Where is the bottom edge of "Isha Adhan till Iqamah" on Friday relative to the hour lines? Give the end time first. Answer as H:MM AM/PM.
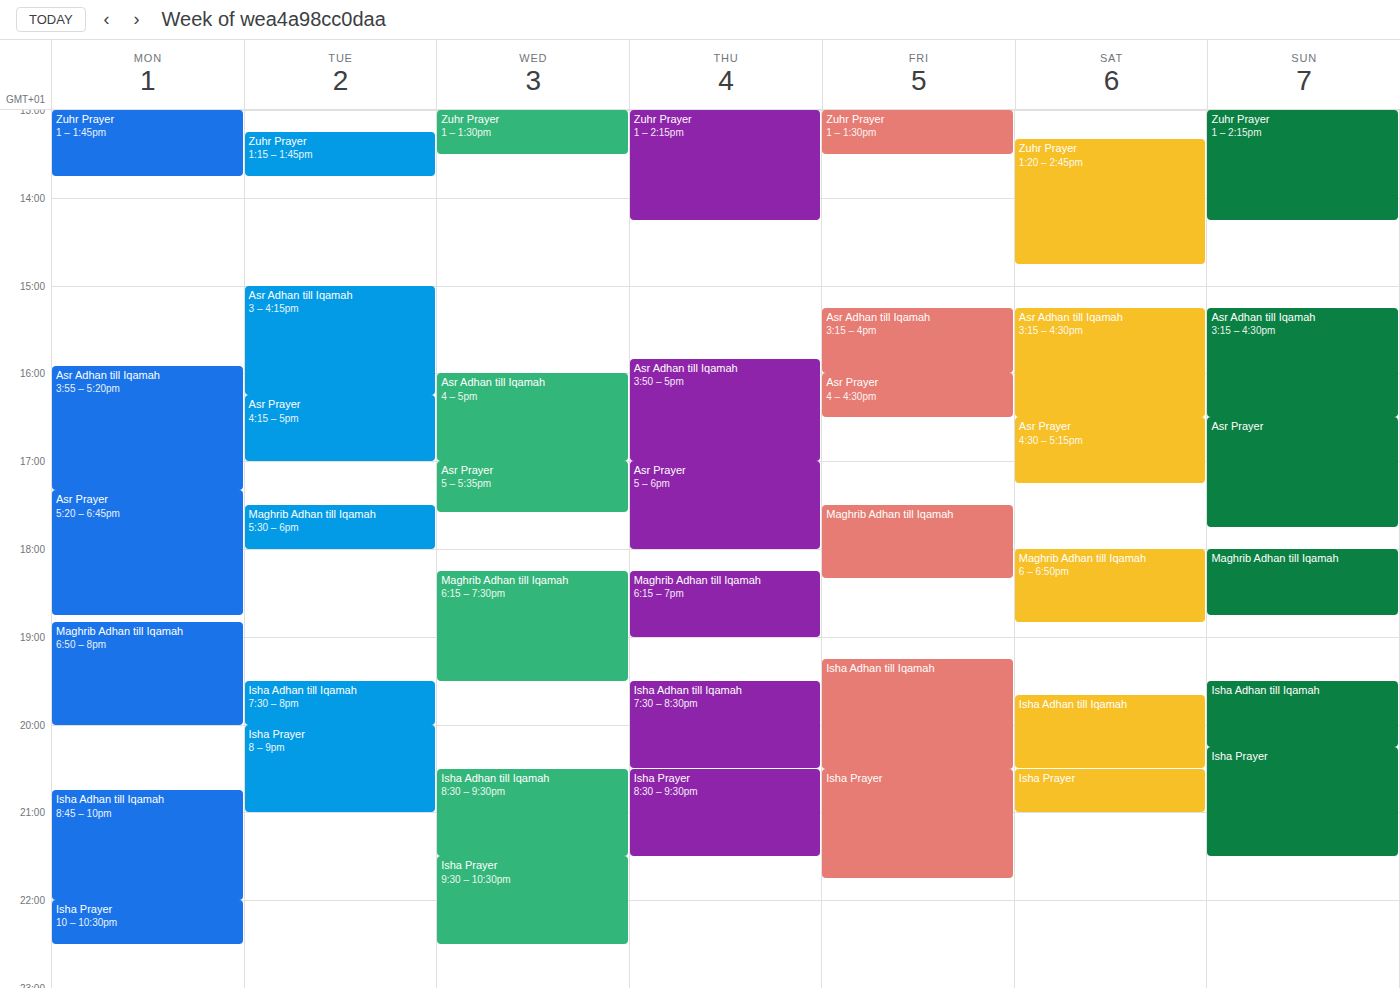
8:30 PM -- halfway between the 8 PM and 9 PM lines.